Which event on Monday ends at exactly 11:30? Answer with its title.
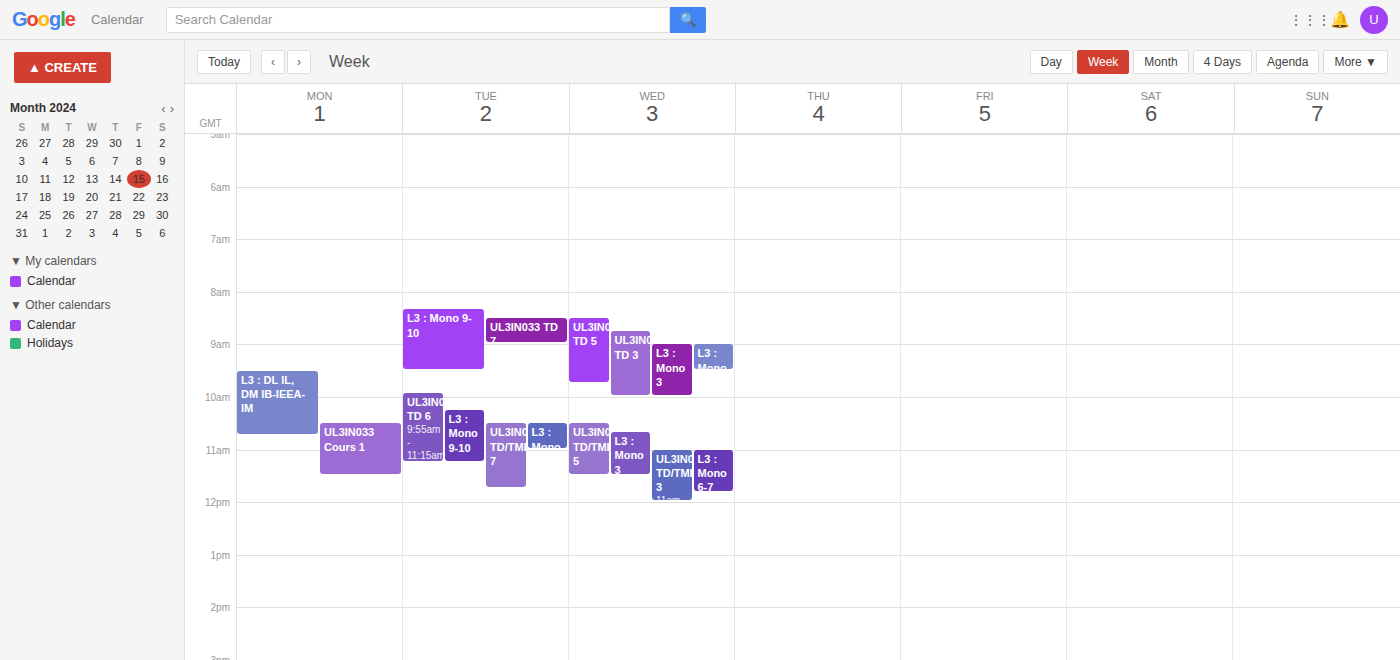
"UL3IN033 Cours 1"